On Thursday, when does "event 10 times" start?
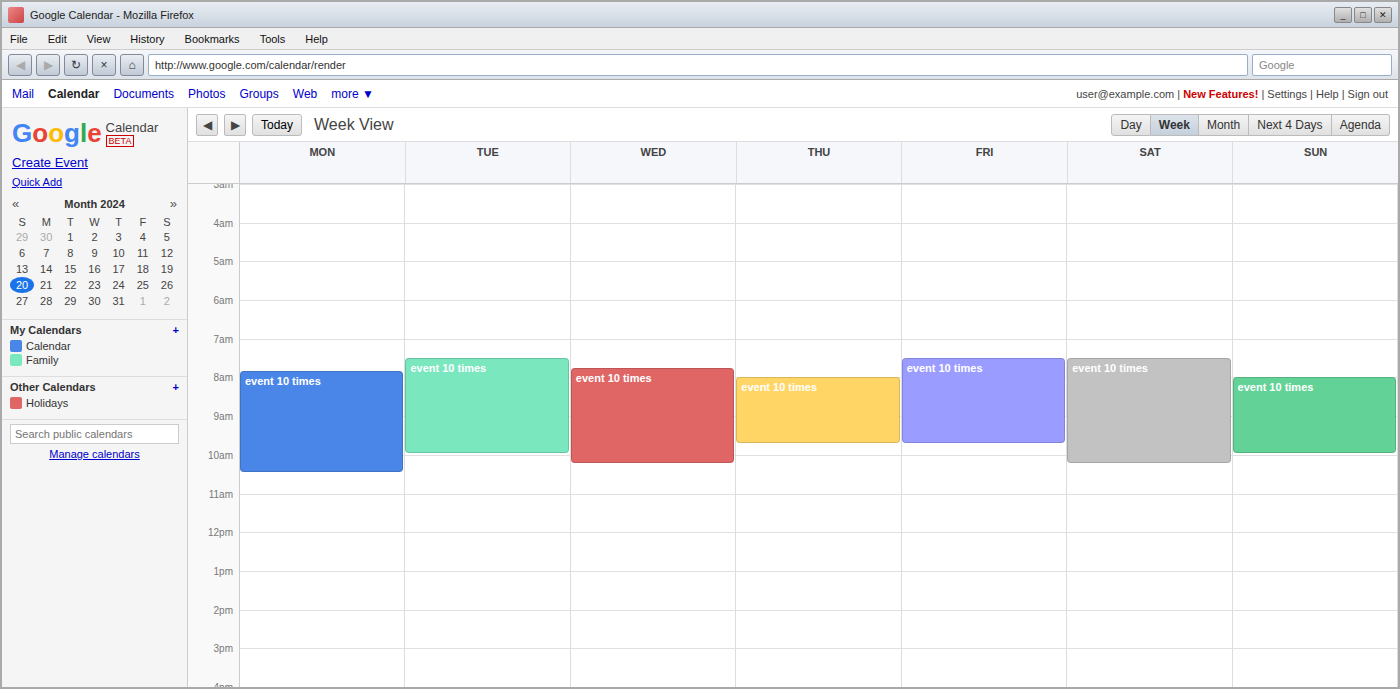
8:00 AM